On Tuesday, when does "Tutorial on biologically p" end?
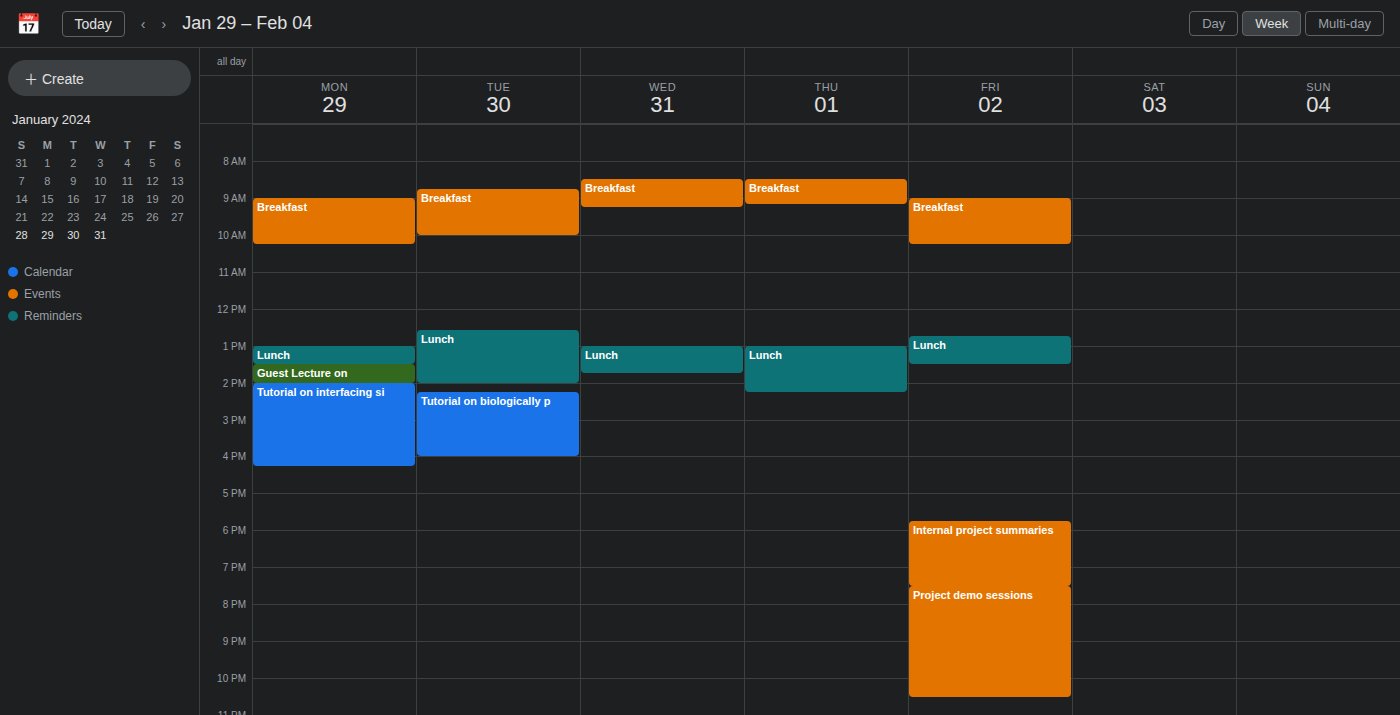
4:00 PM